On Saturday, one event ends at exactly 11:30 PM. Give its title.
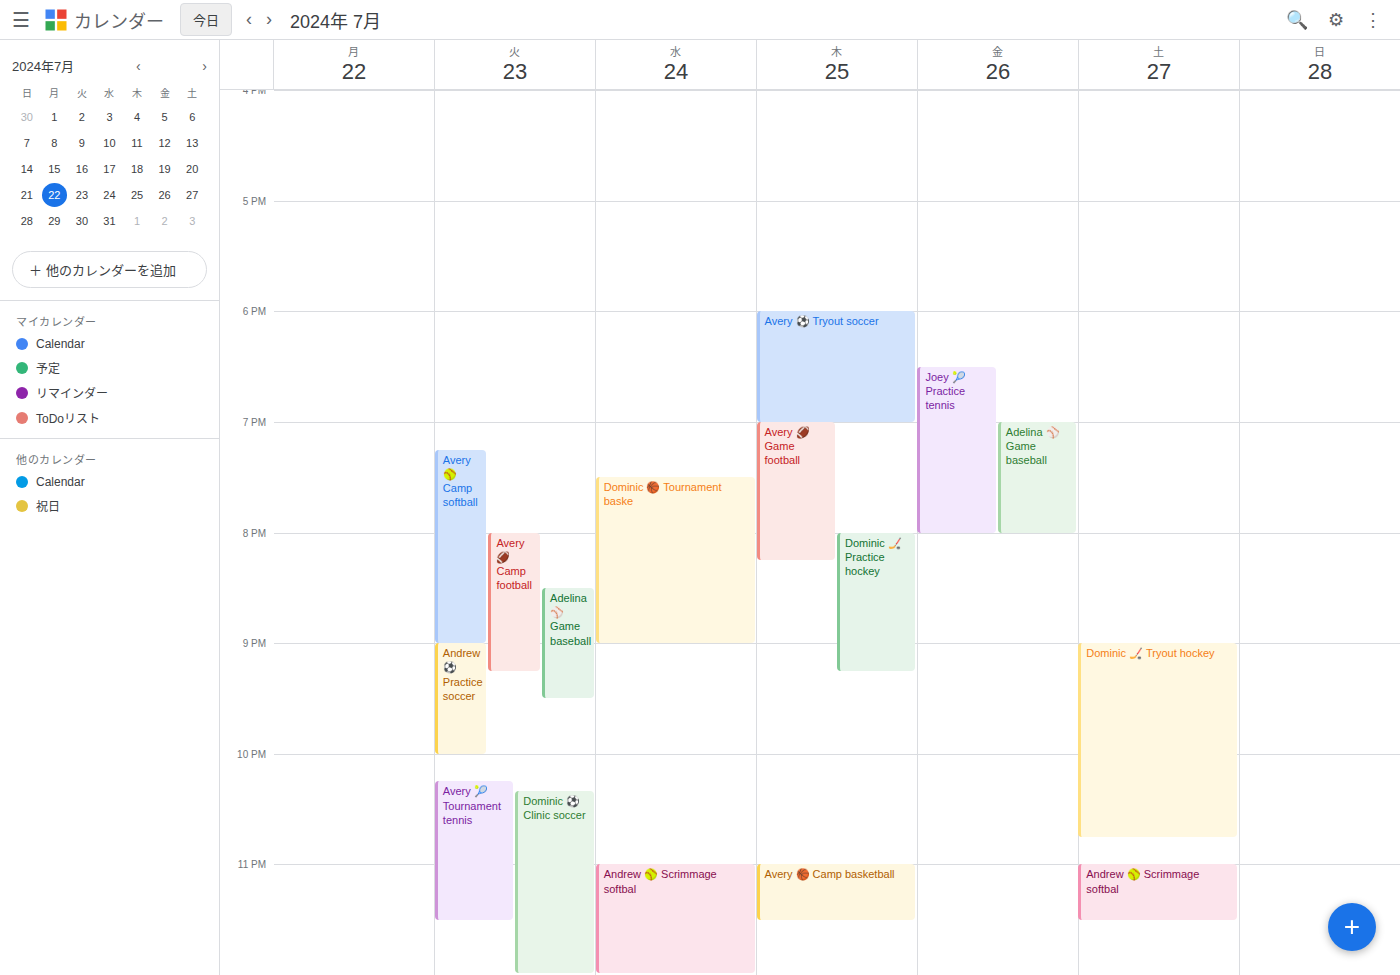
"Andrew 🥎 Scrimmage softbal"